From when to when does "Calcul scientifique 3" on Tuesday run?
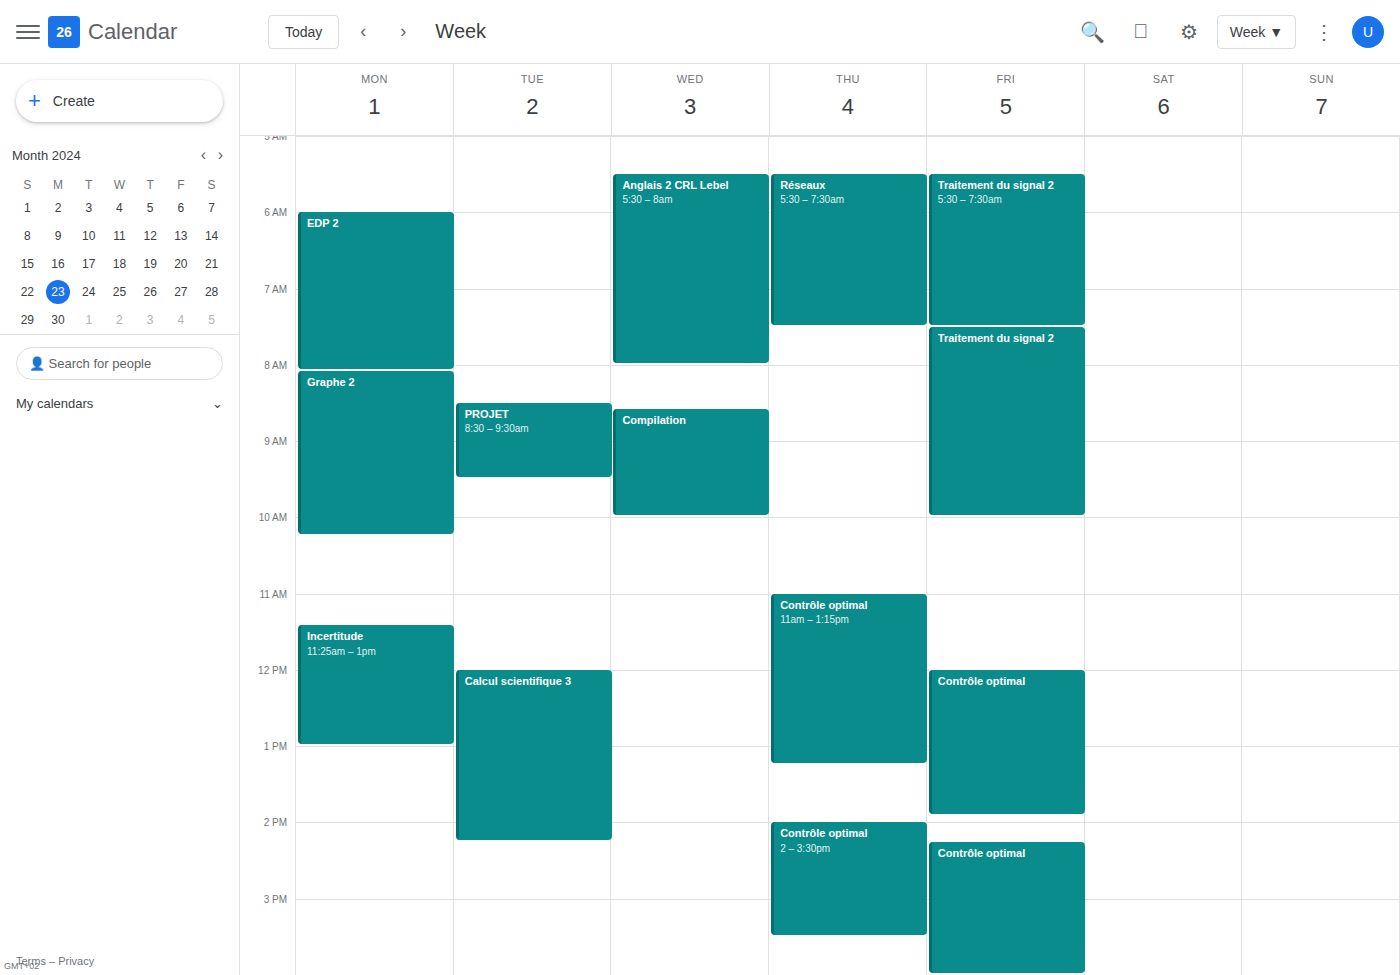
12:00 PM to 2:15 PM